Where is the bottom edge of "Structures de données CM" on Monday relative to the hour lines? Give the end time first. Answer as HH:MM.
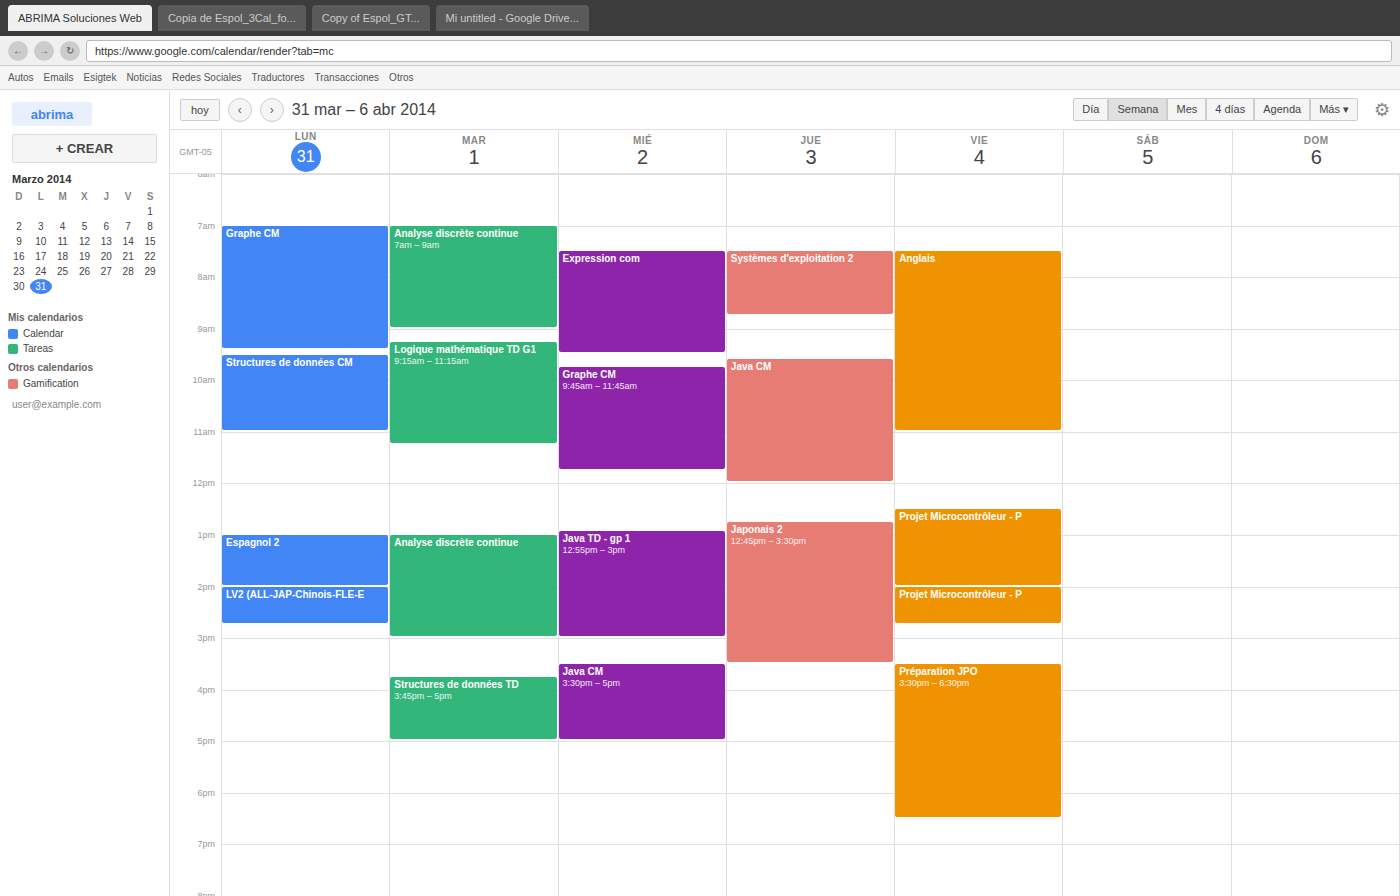
11:00 -- exactly on the 11:00 line.